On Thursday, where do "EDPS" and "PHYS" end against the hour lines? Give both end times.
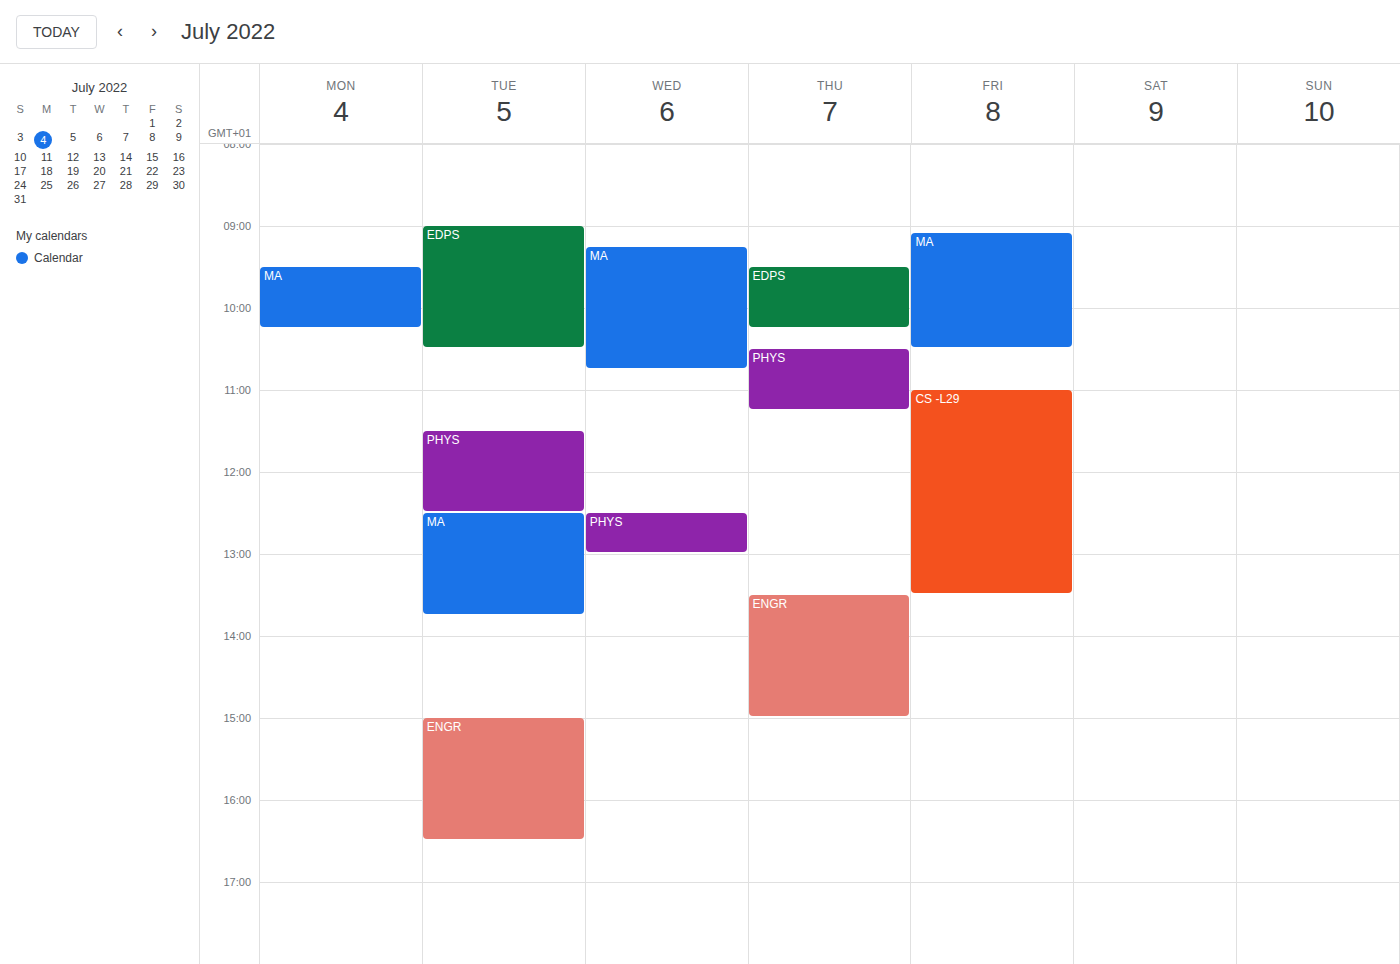
"EDPS": 10:15, neither: a quarter of the way from the 10:00 line to the 11:00 line. "PHYS": 11:15, neither: a quarter of the way from the 11:00 line to the 12:00 line.